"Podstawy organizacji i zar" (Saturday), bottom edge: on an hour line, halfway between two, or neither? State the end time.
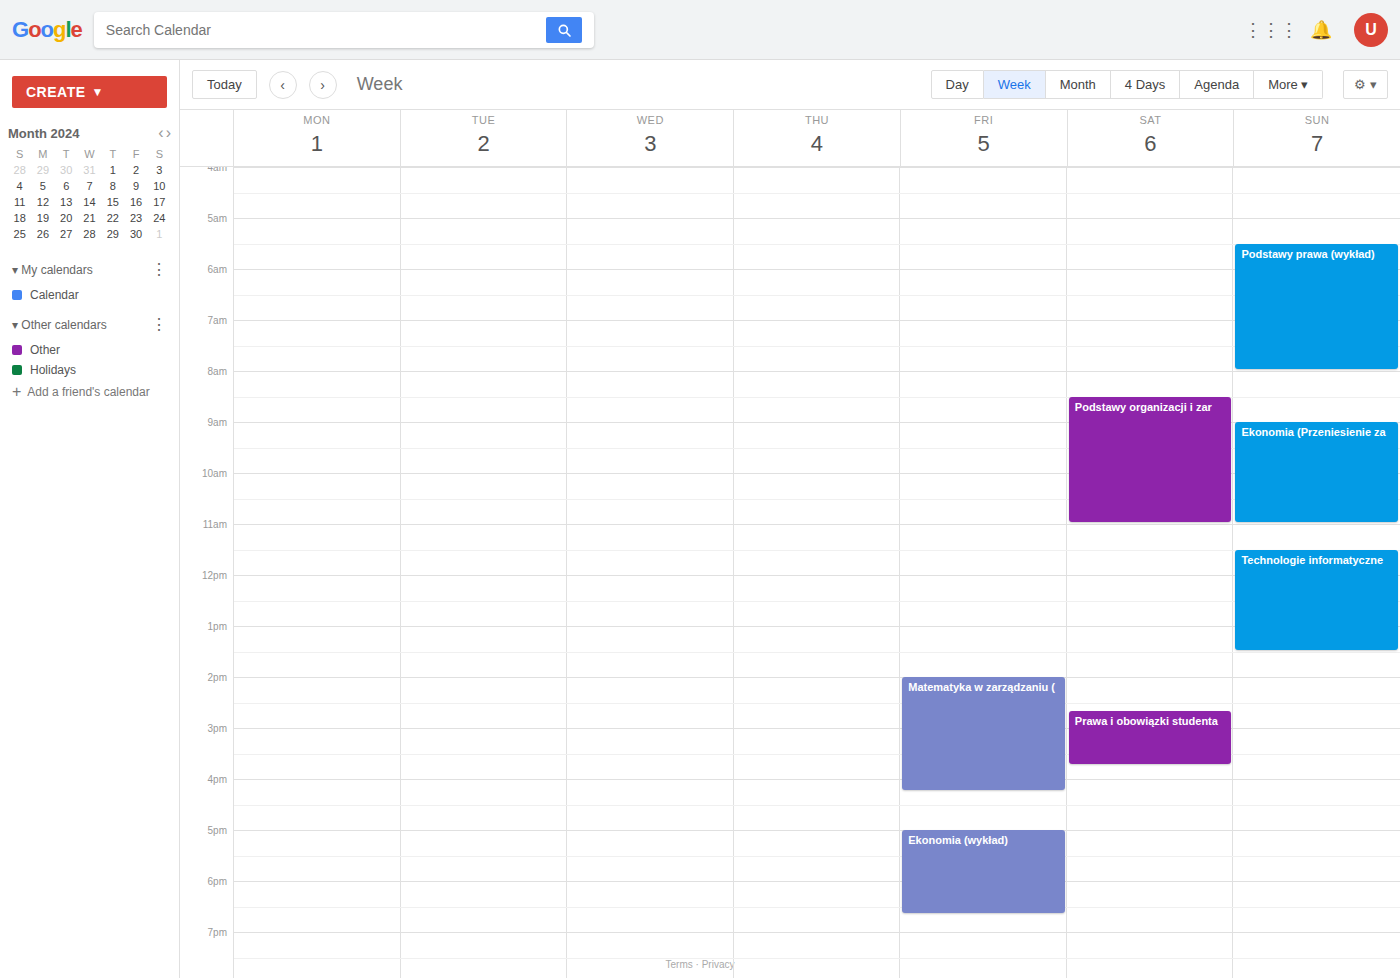
11:00 -- exactly on the 11:00 line.